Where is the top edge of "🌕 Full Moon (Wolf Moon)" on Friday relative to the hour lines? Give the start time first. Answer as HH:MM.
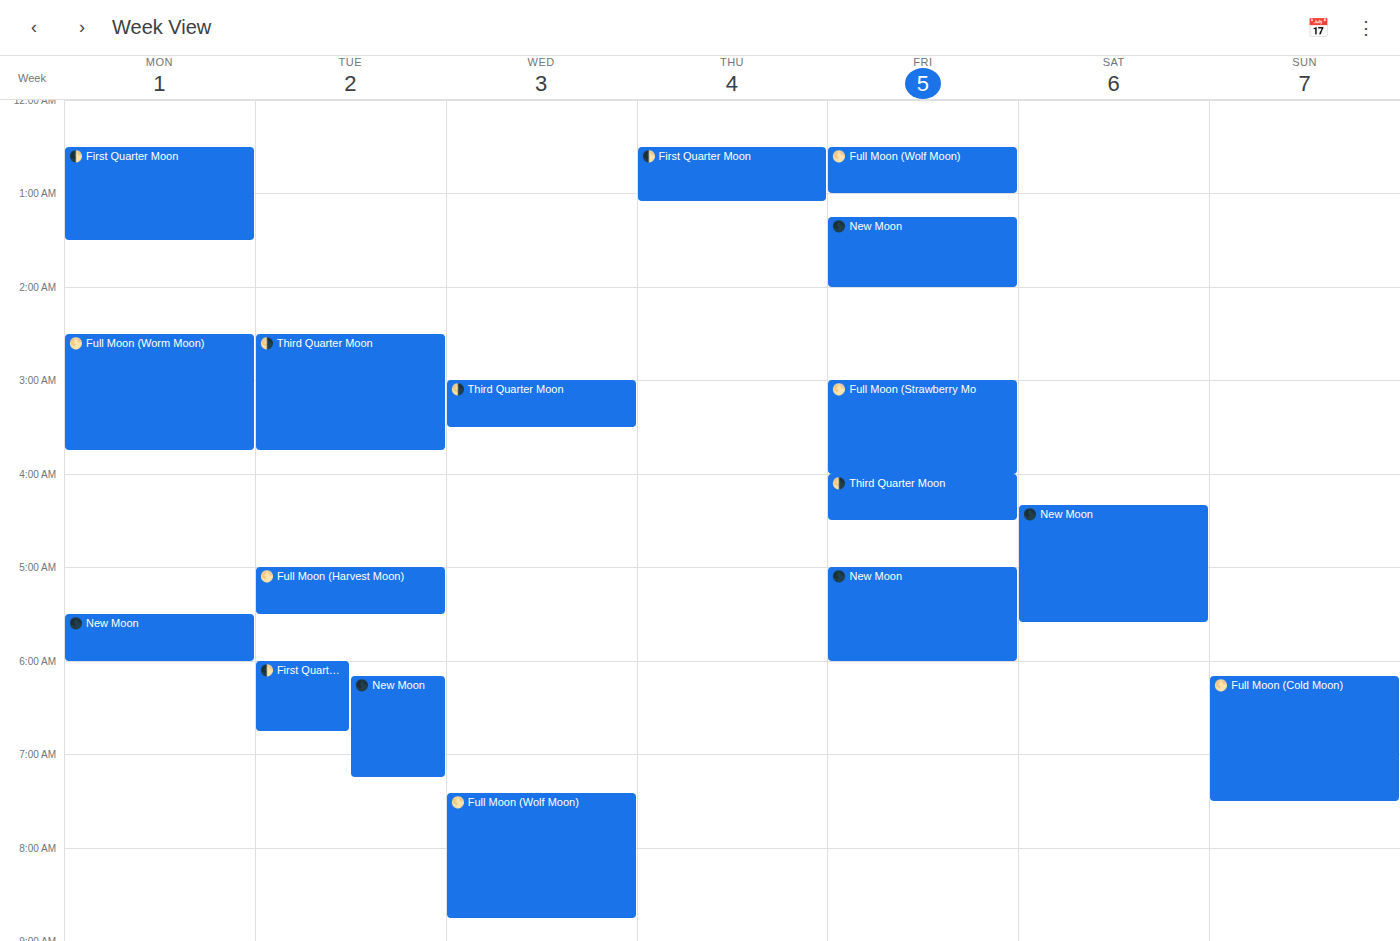
00:30 -- halfway between the 00:00 and 01:00 lines.